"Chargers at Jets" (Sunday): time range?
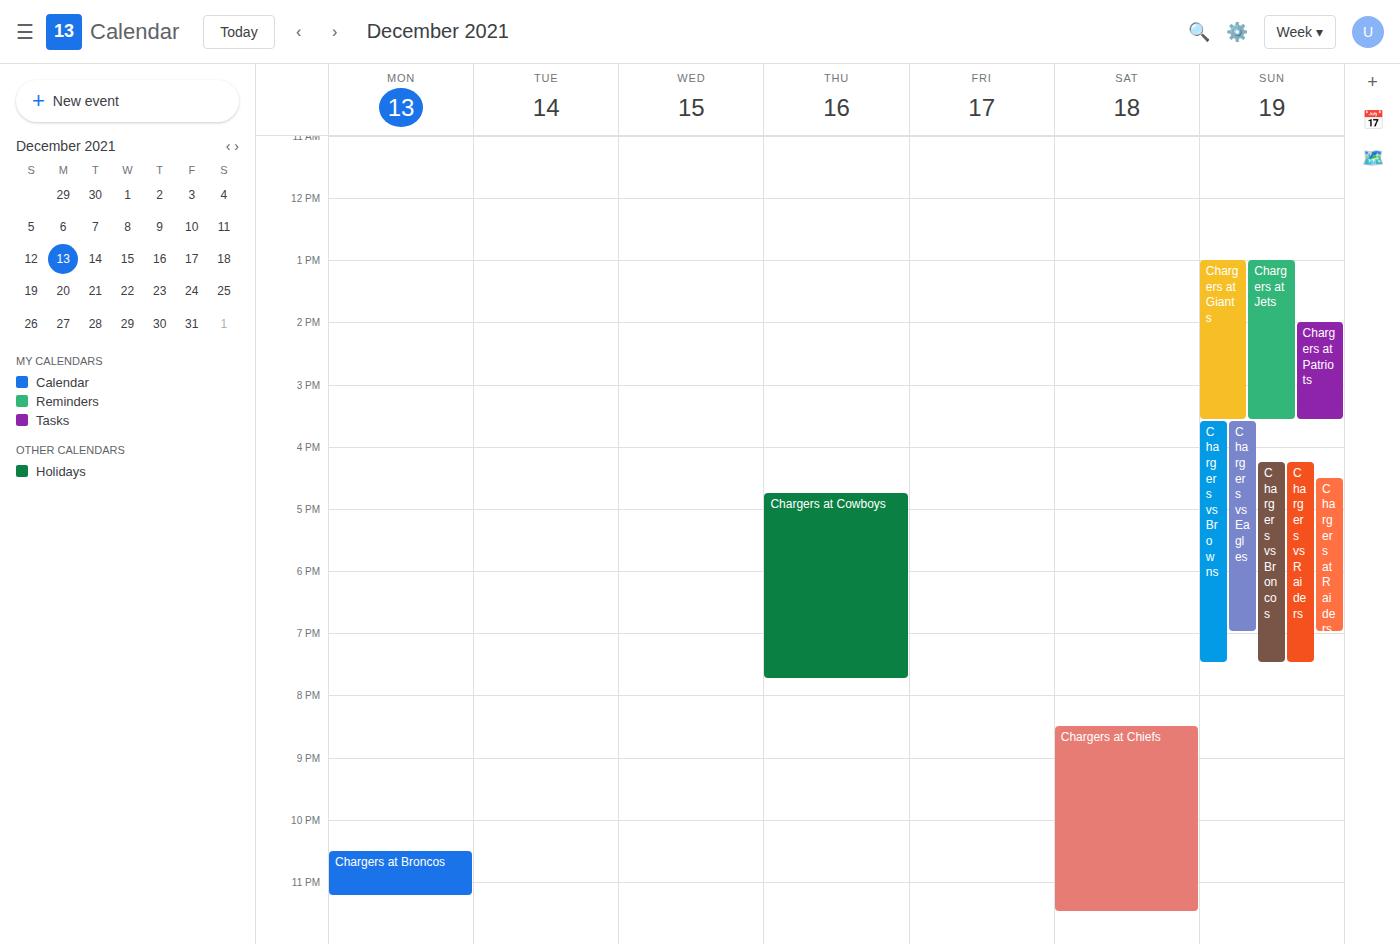
1:00 PM to 3:35 PM